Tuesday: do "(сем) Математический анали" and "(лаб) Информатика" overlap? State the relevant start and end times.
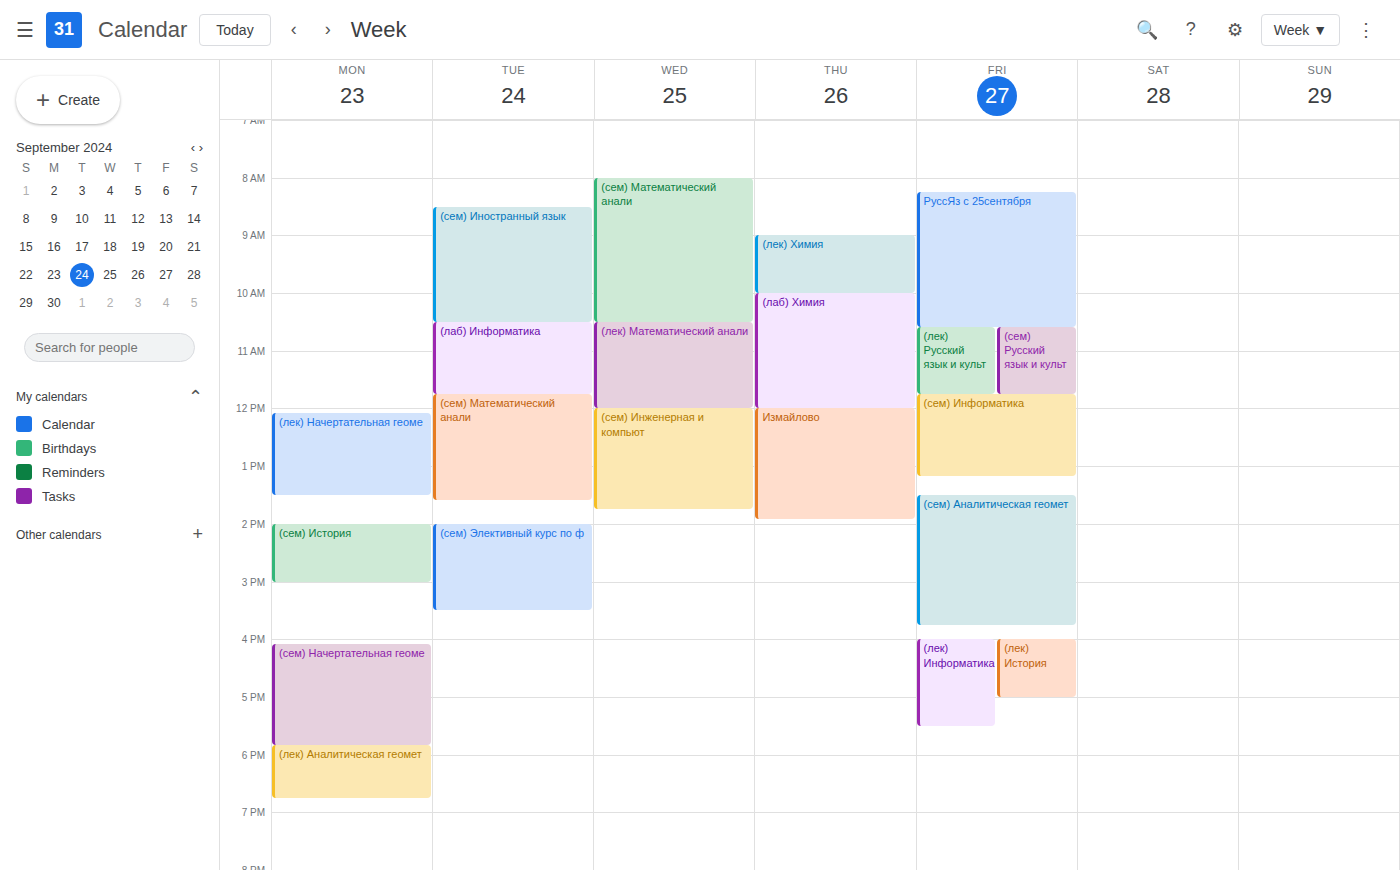
"(лаб) Информатика" ends at 11:45 AM, exactly when "(сем) Математический анали" starts -- they touch but do not overlap.